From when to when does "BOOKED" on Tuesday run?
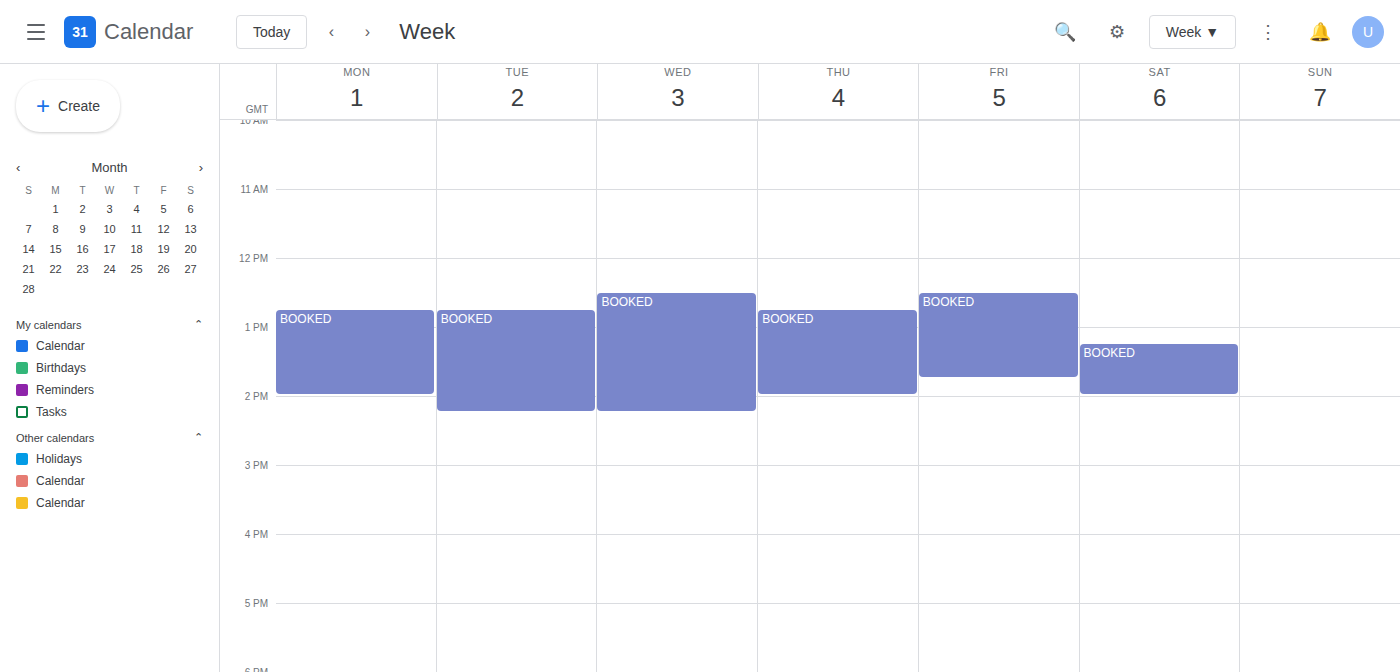
12:45 PM to 2:15 PM